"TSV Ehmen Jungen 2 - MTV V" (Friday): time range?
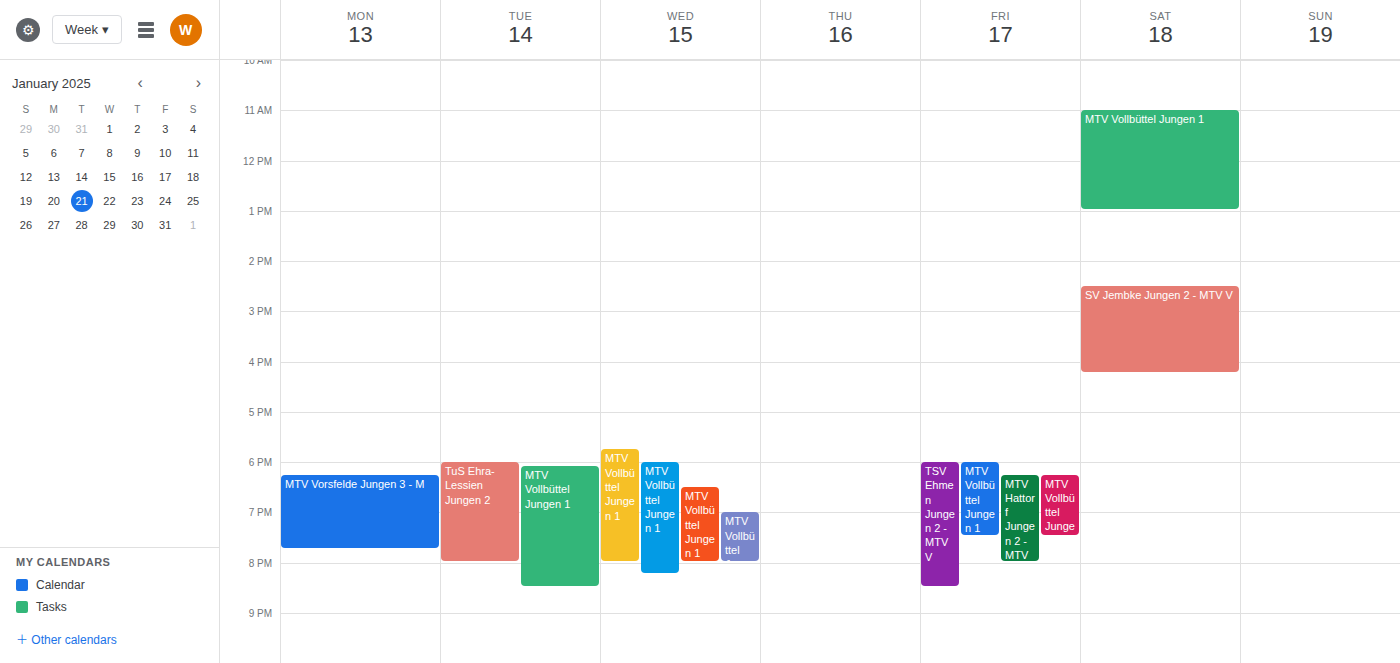
6:00 PM to 8:30 PM